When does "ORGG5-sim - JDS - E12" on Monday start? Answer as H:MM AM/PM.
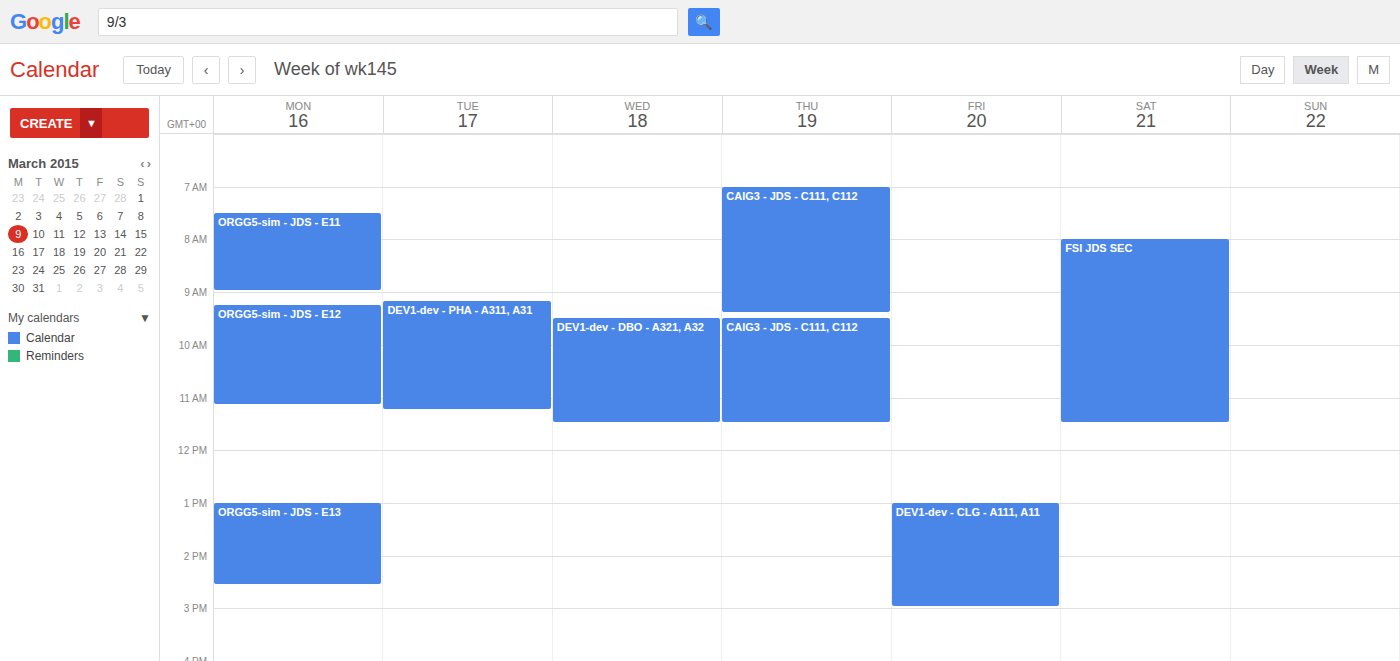
9:15 AM